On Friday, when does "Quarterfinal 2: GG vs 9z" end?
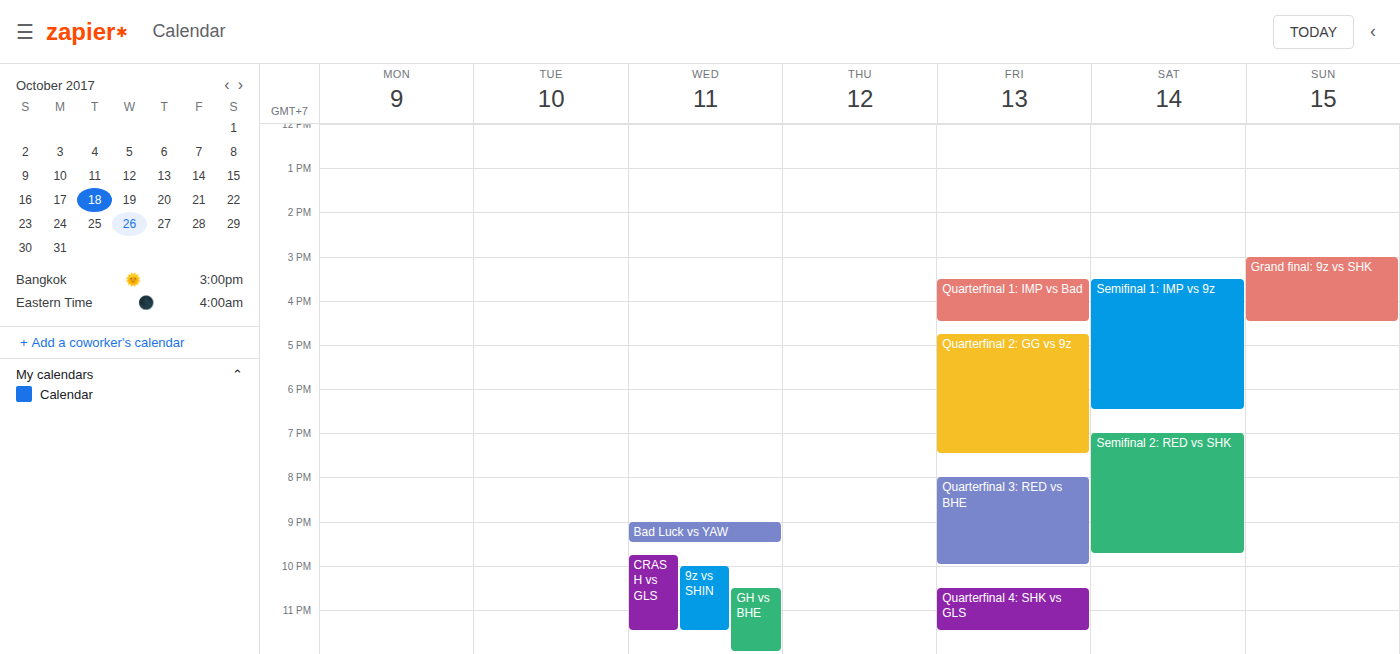
19:30